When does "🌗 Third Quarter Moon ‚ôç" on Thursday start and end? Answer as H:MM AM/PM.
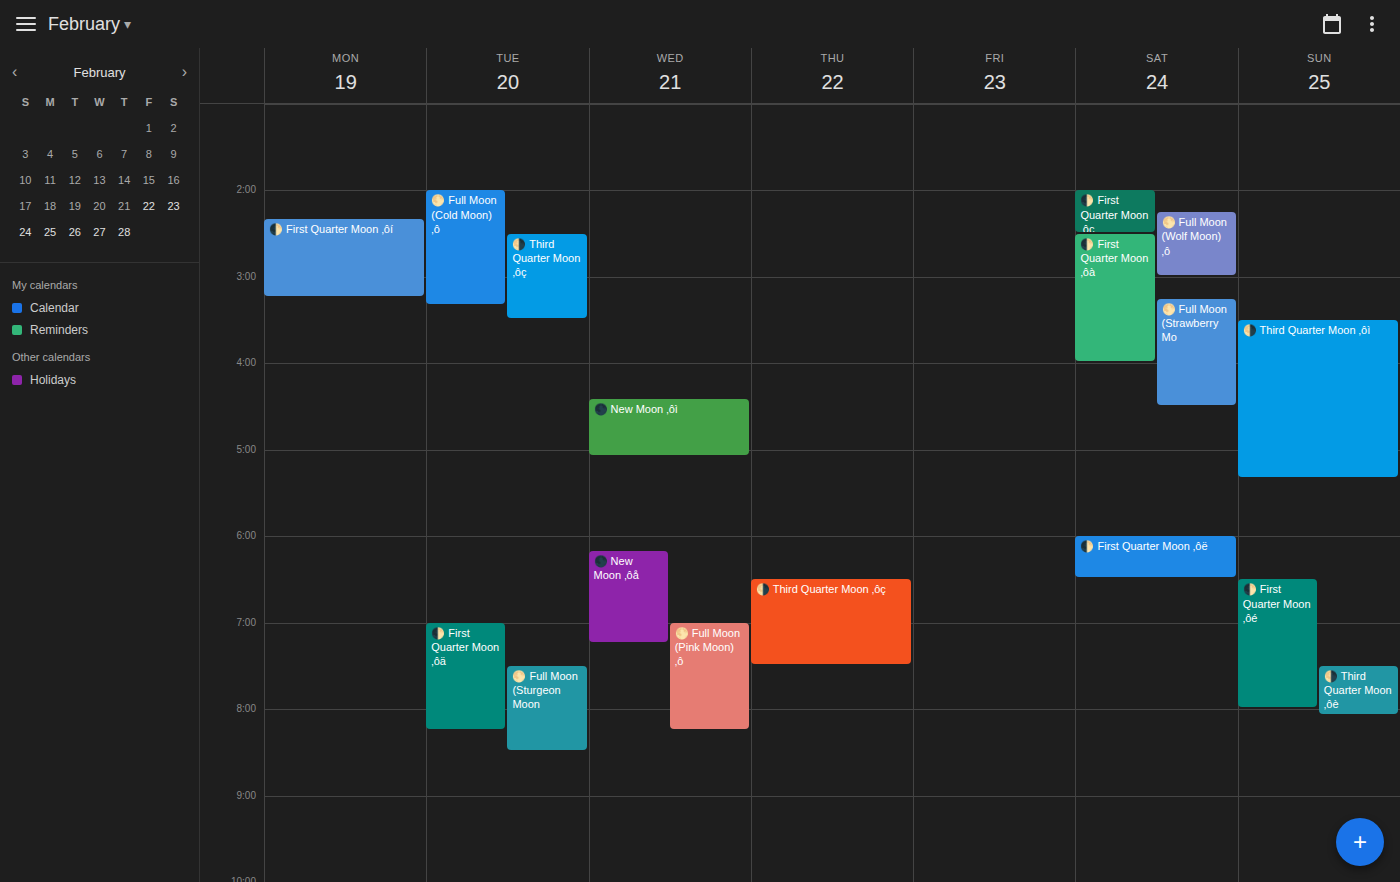
6:30 PM to 7:30 PM